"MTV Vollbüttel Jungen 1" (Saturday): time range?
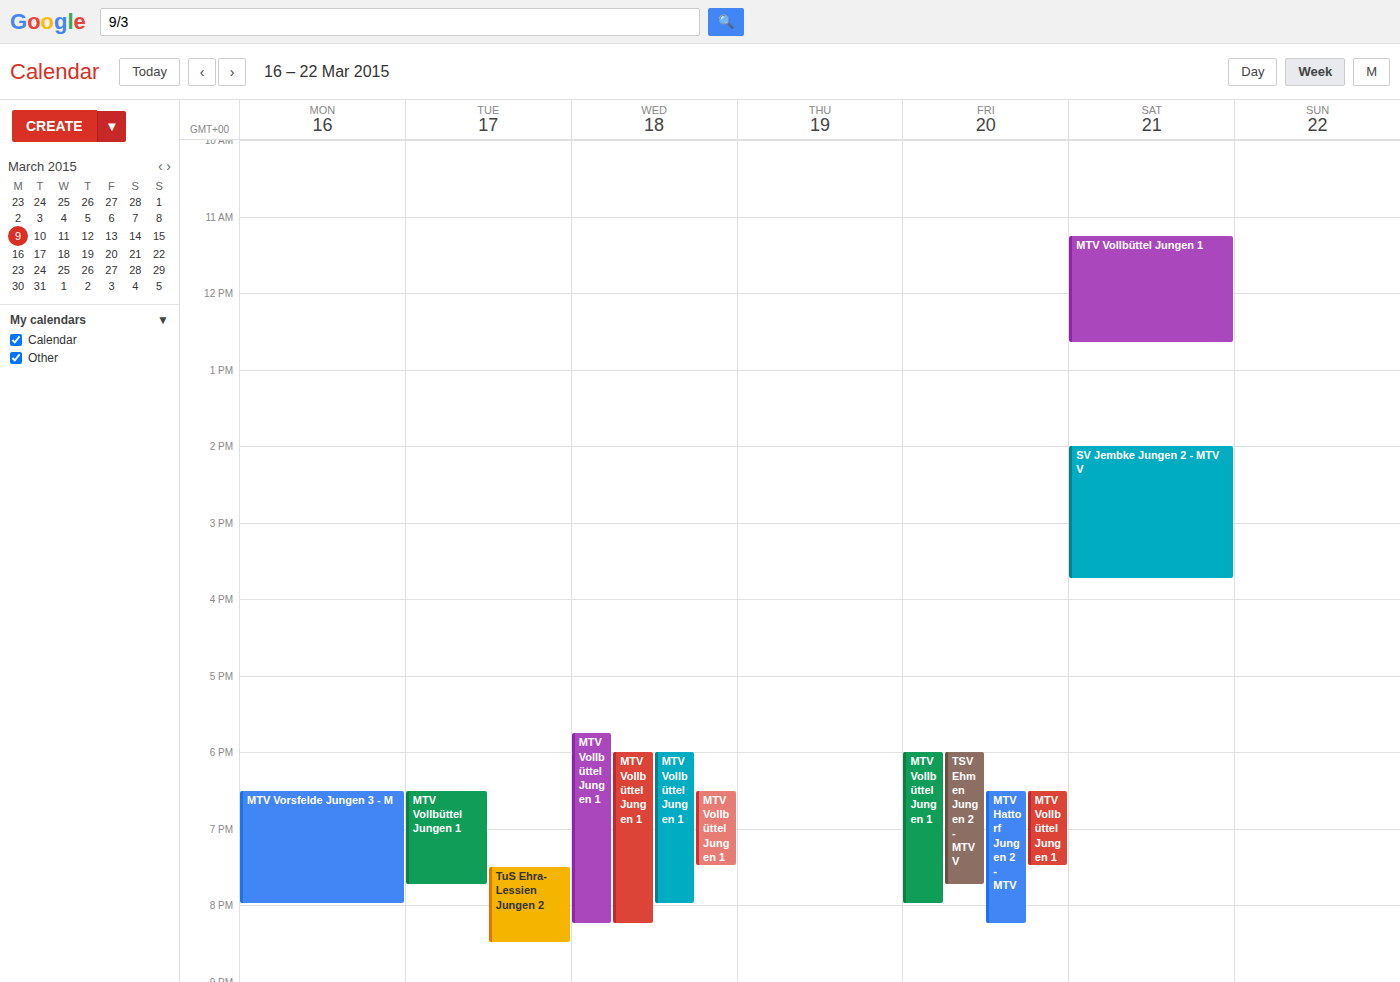
11:15 AM to 12:40 PM